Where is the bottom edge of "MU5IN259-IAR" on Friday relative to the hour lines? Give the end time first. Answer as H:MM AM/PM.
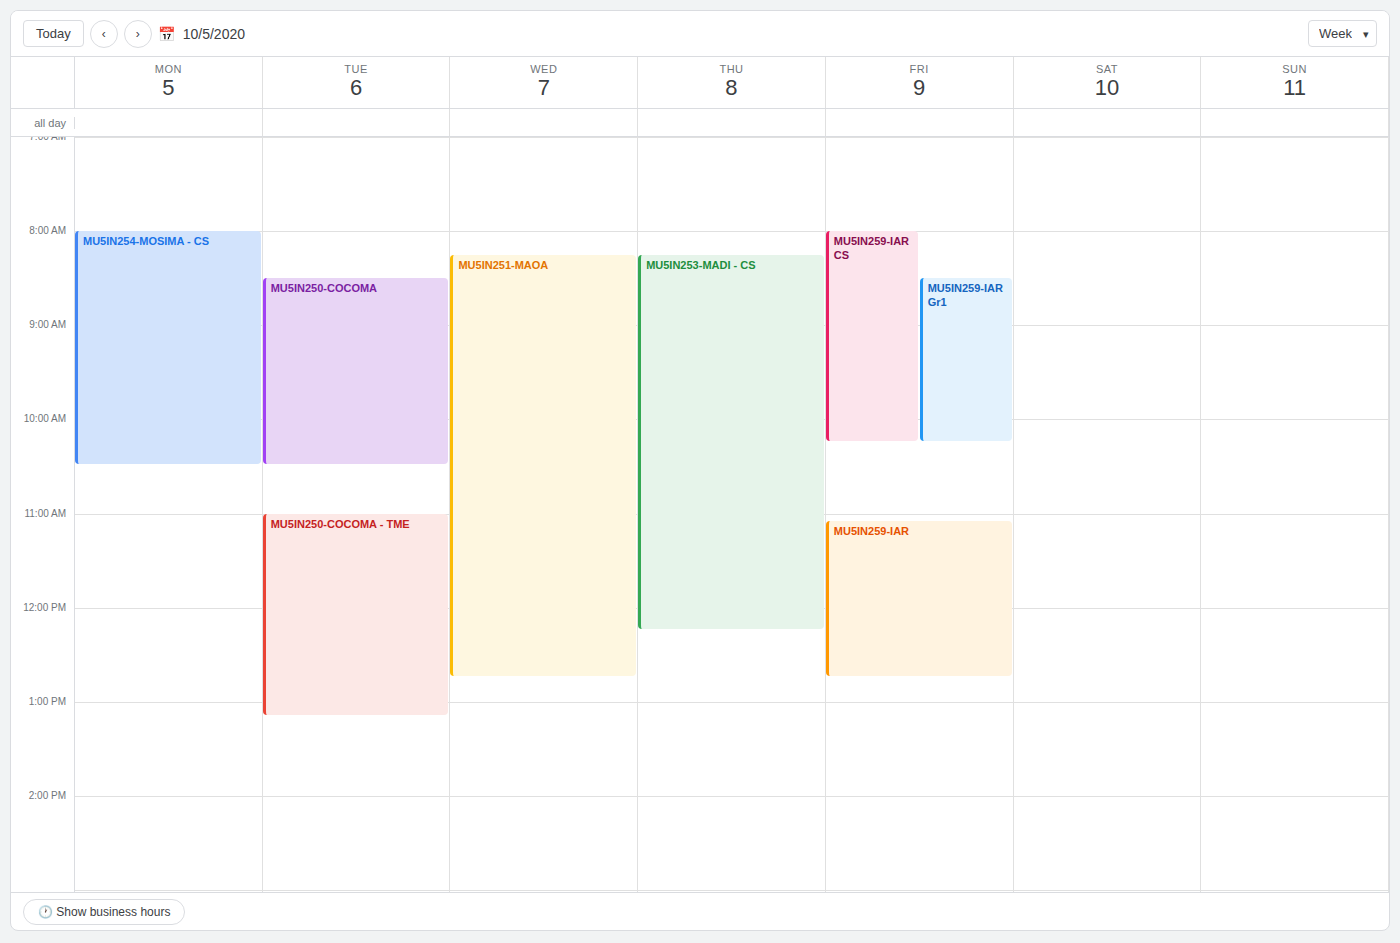
12:45 PM -- neither: three quarters of the way from the 12 PM line to the 1 PM line.